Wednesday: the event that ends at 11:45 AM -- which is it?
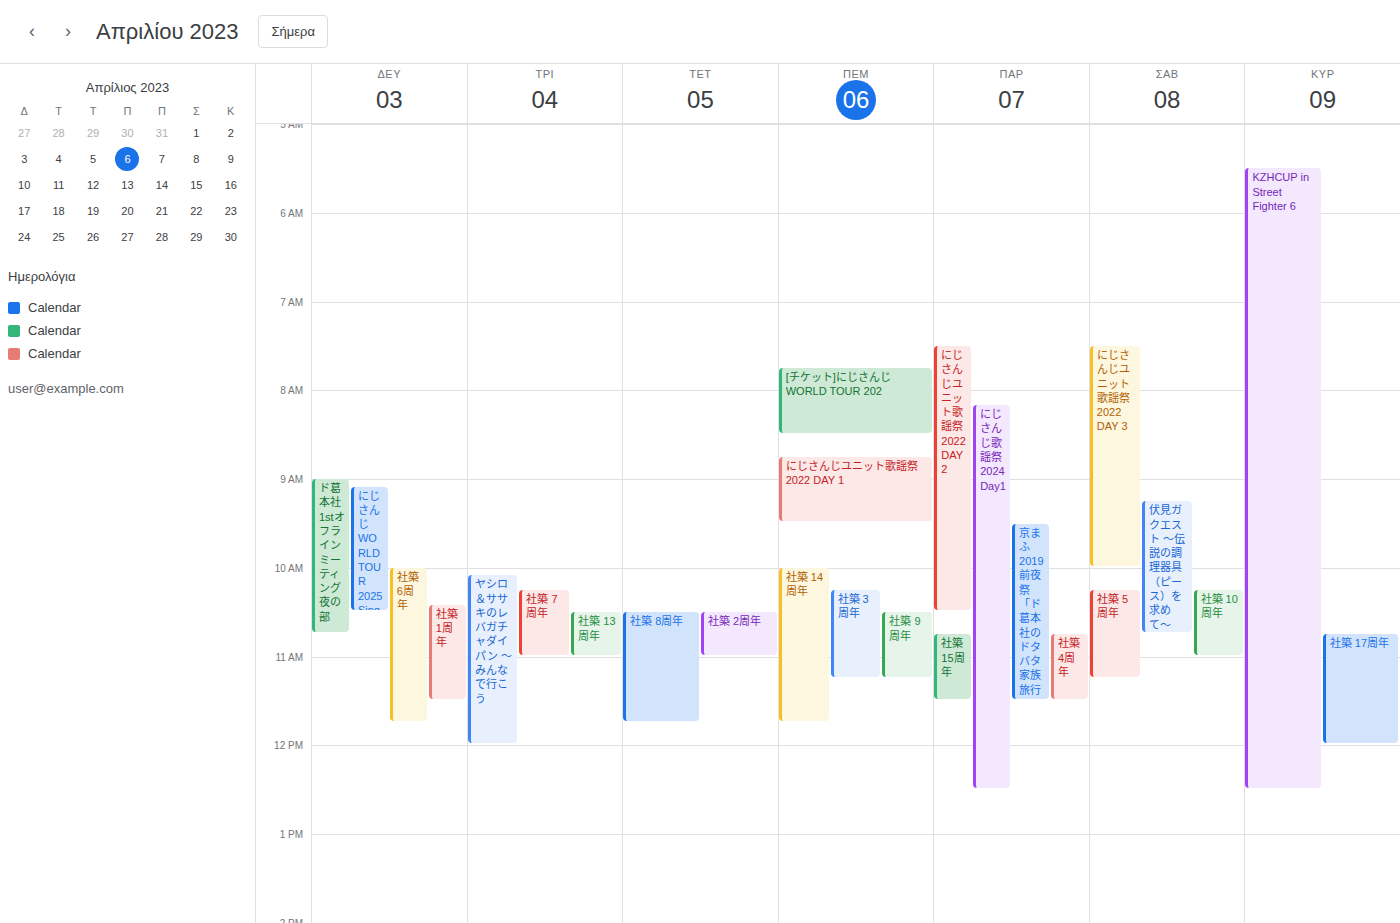
"社築 8周年"